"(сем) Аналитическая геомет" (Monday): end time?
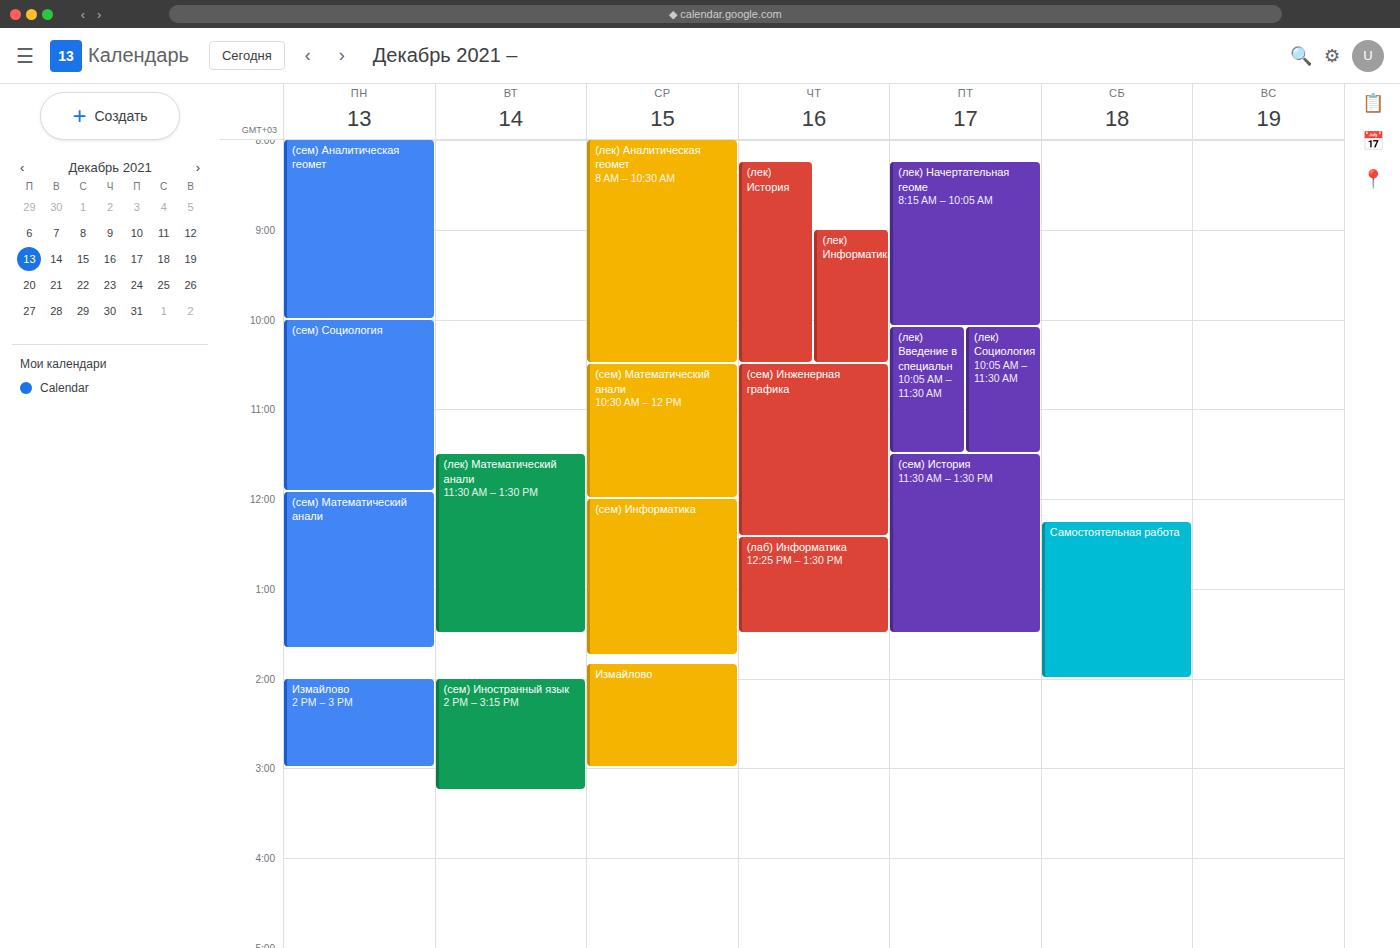
10:00 AM